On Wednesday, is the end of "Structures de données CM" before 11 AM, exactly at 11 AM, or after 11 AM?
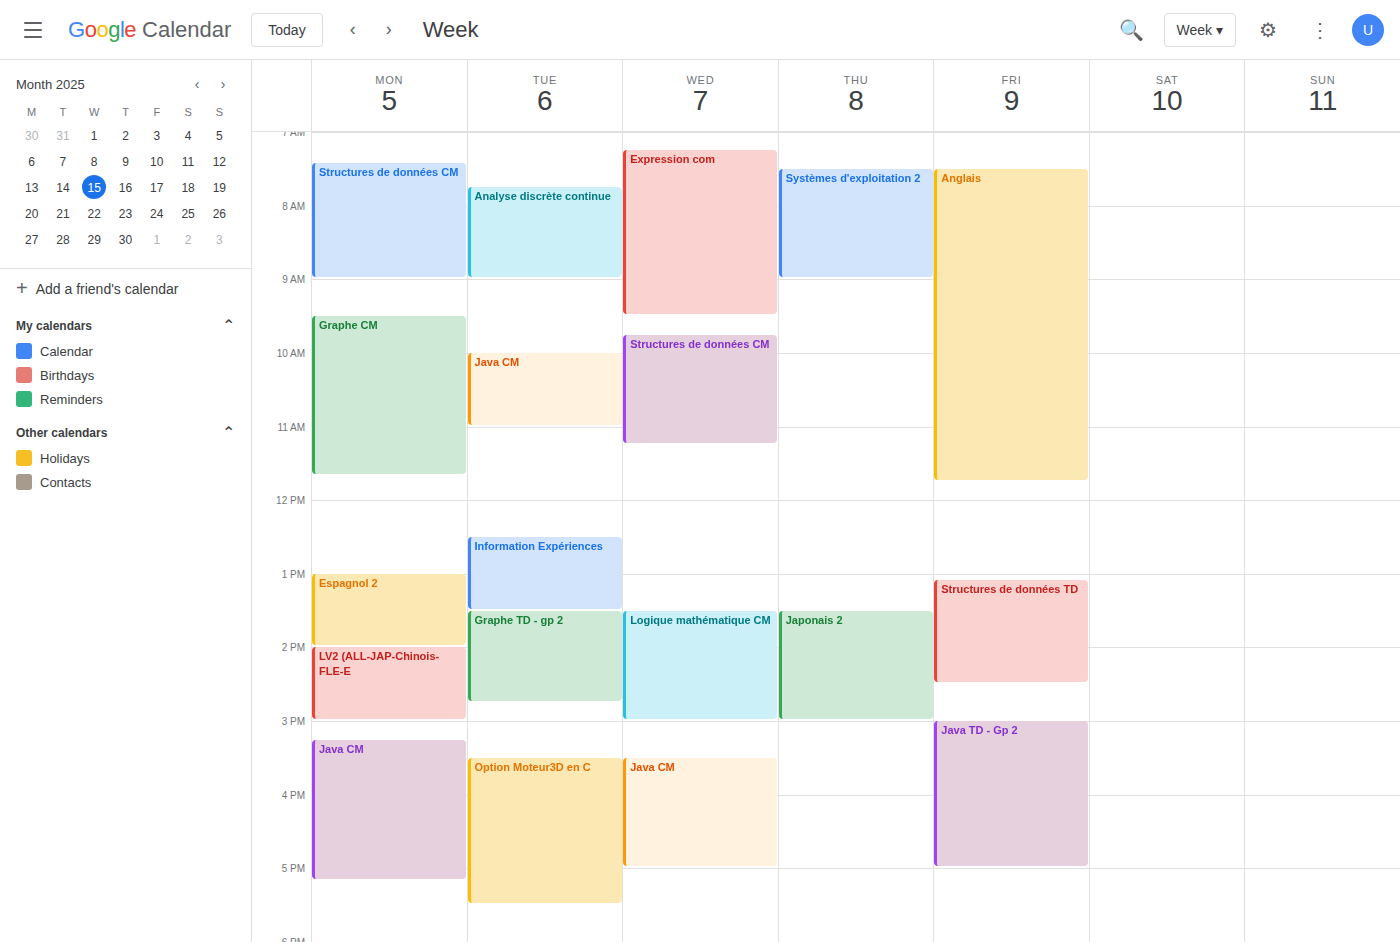
11:15 AM -- after 11 AM, 15 minutes below the 11 AM line.